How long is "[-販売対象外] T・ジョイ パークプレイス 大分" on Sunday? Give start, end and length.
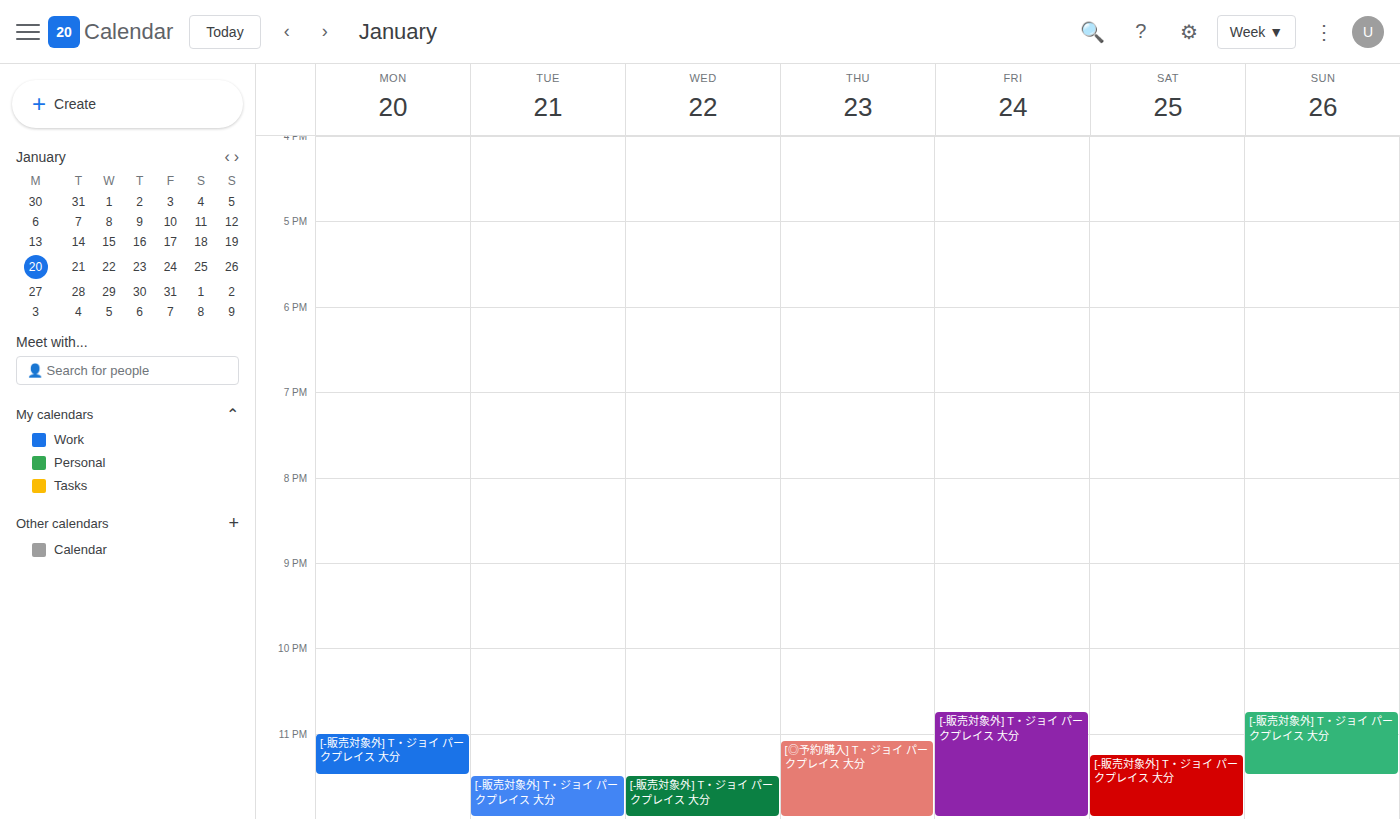
10:45 PM to 11:30 PM, 45 minutes